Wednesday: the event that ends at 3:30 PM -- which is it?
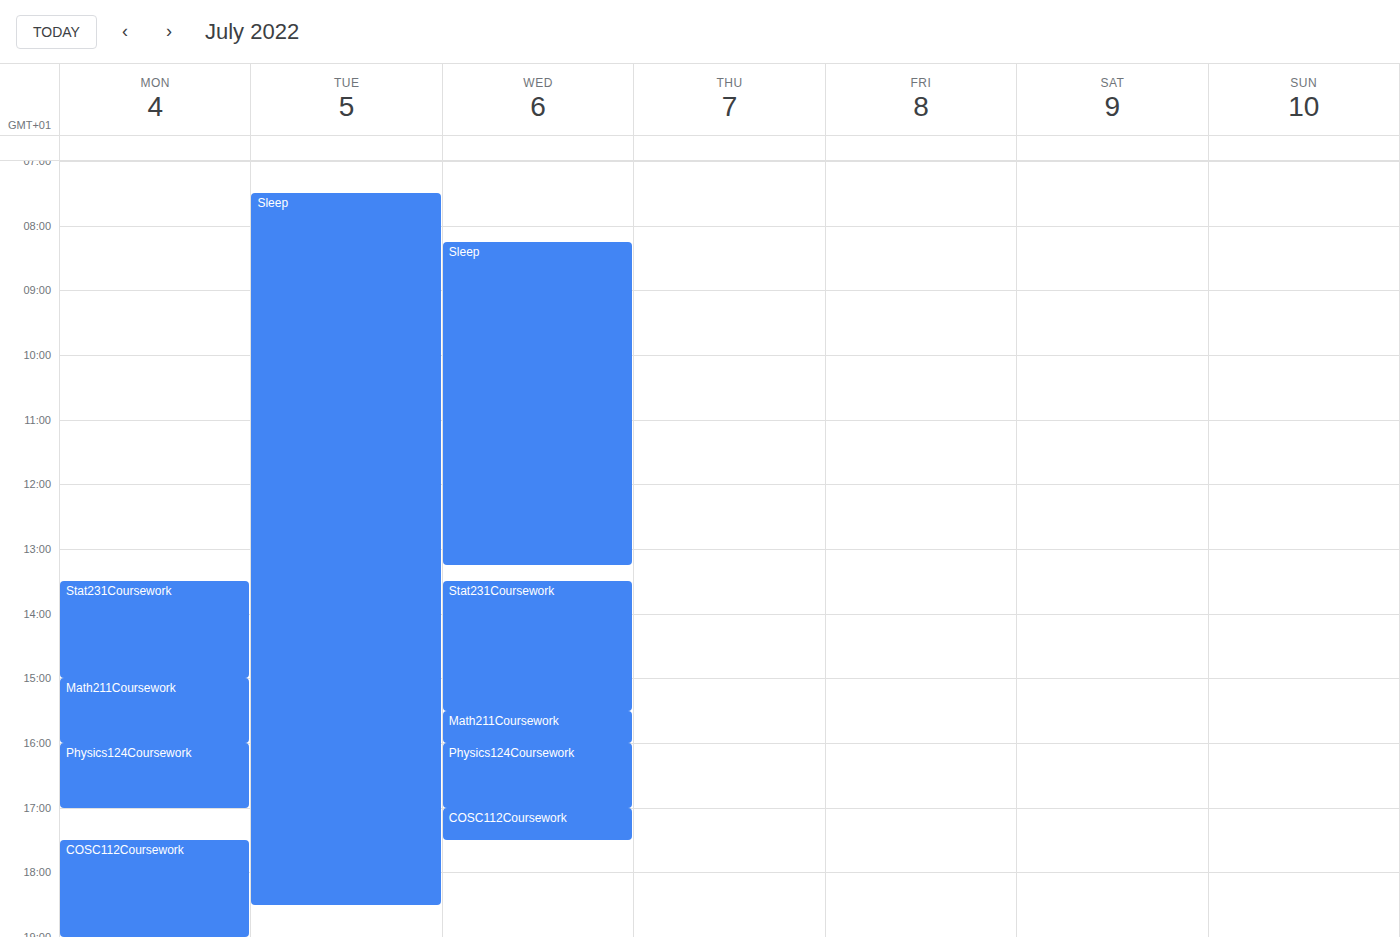
"Stat231Coursework"